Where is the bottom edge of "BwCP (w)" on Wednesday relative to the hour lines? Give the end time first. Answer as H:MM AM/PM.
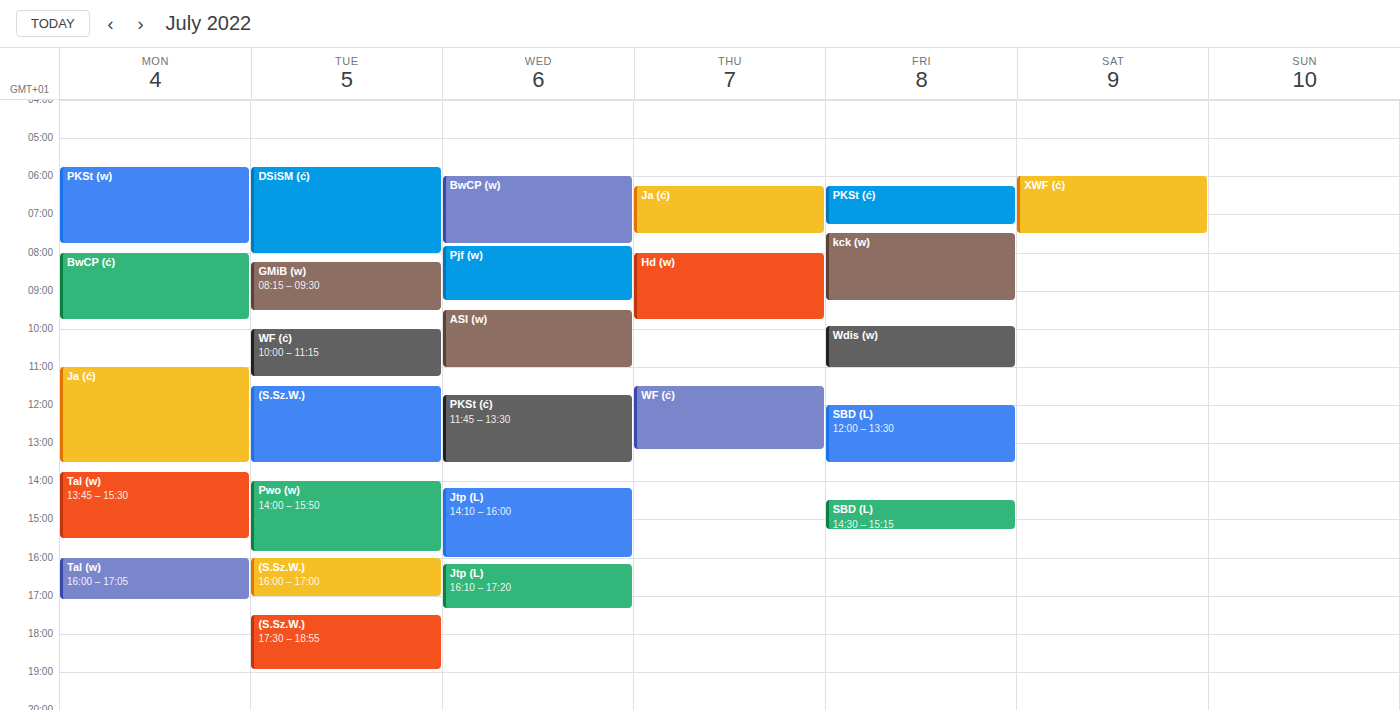
7:45 AM -- neither: three quarters of the way from the 7 AM line to the 8 AM line.